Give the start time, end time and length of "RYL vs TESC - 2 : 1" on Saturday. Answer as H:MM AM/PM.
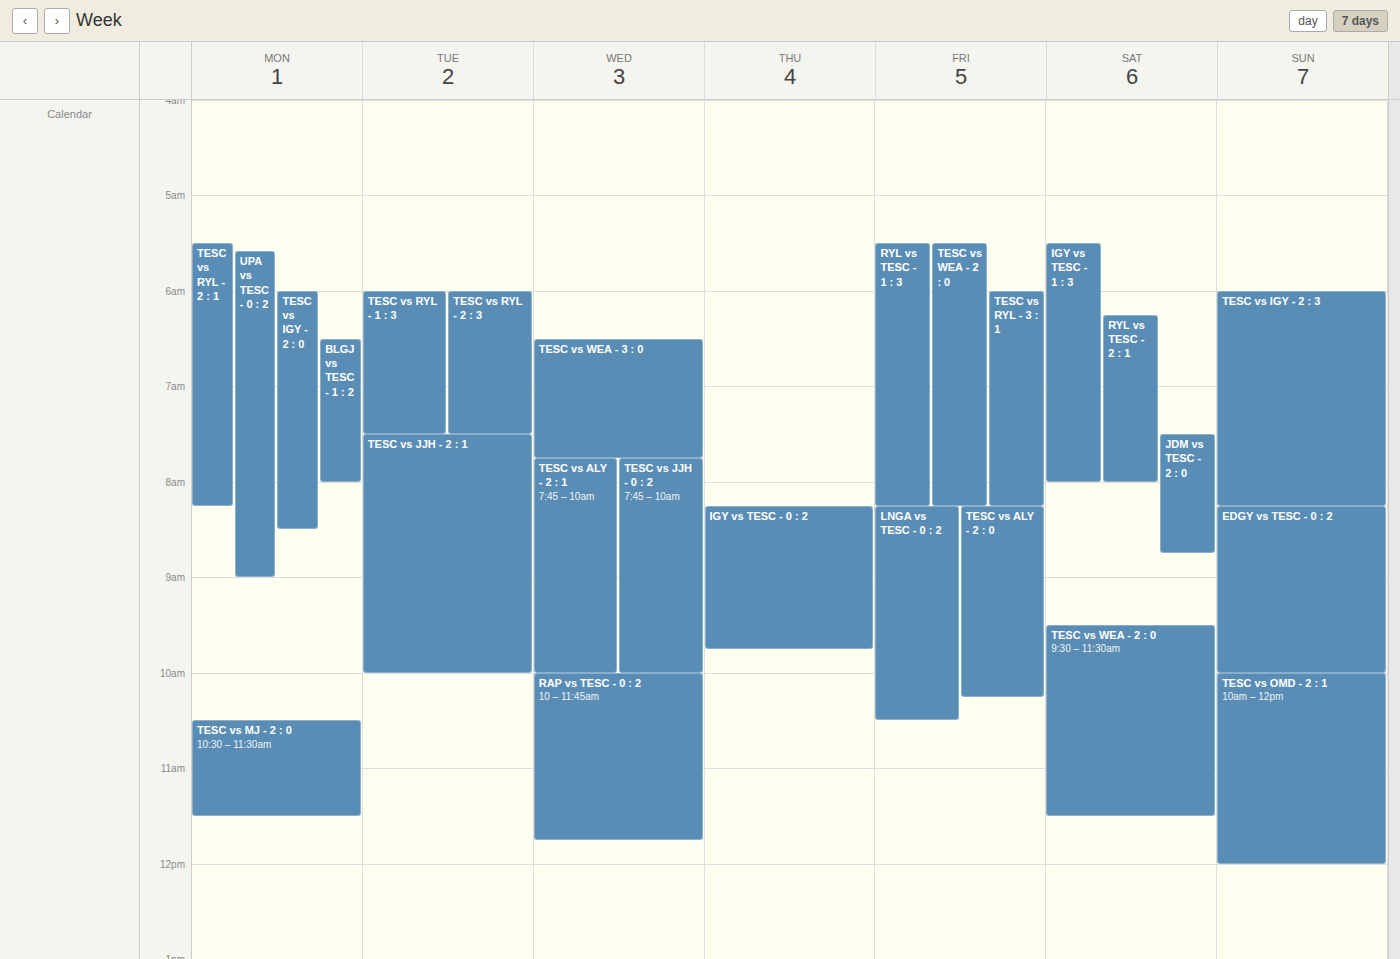
6:15 AM to 8:00 AM, 1 hour 45 minutes